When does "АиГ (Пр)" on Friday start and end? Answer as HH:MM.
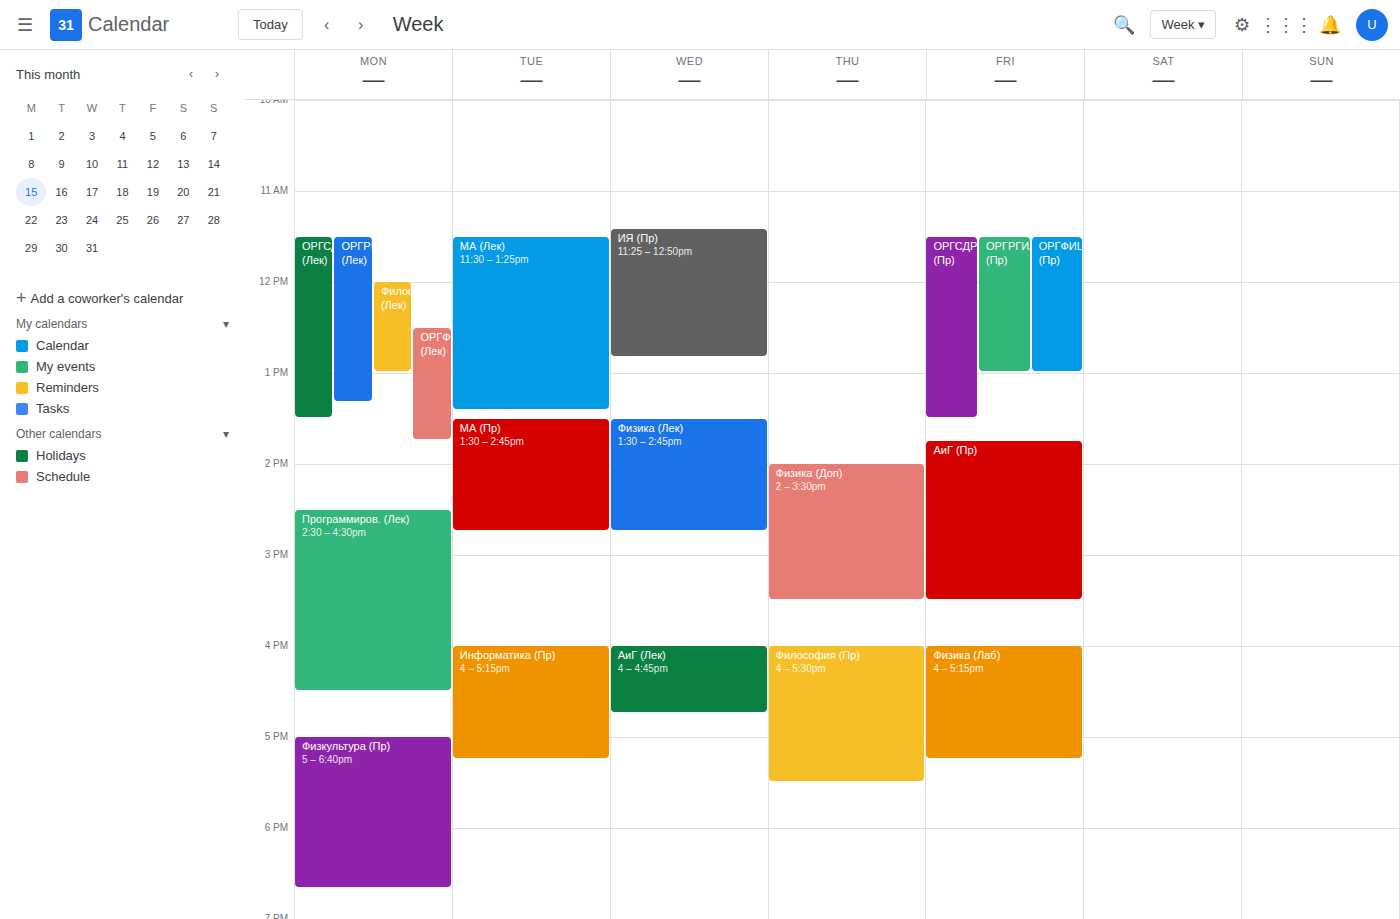
13:45 to 15:30